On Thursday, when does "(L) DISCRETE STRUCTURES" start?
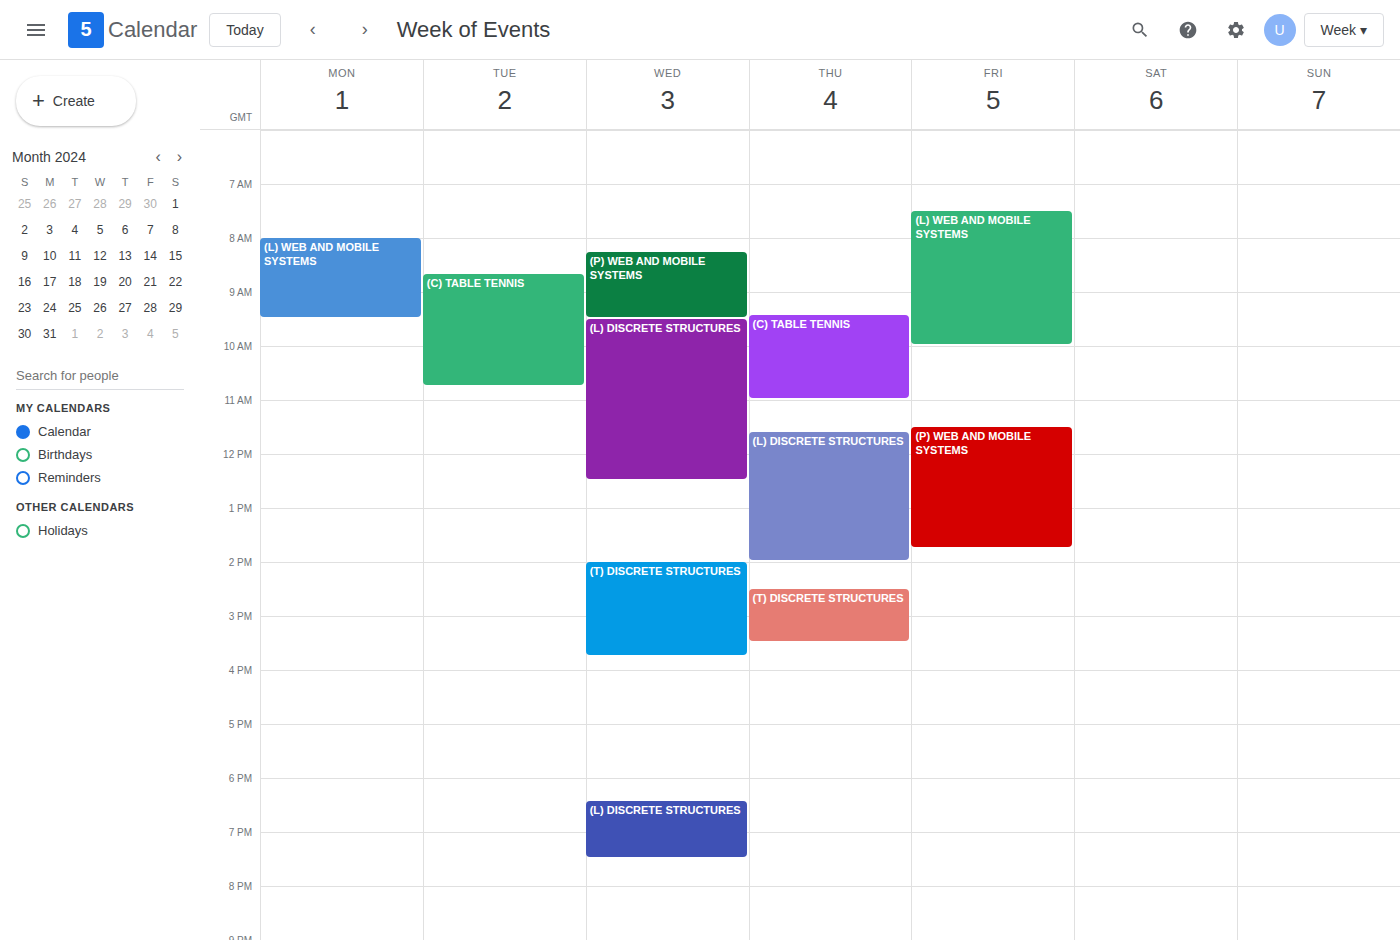
11:35 AM